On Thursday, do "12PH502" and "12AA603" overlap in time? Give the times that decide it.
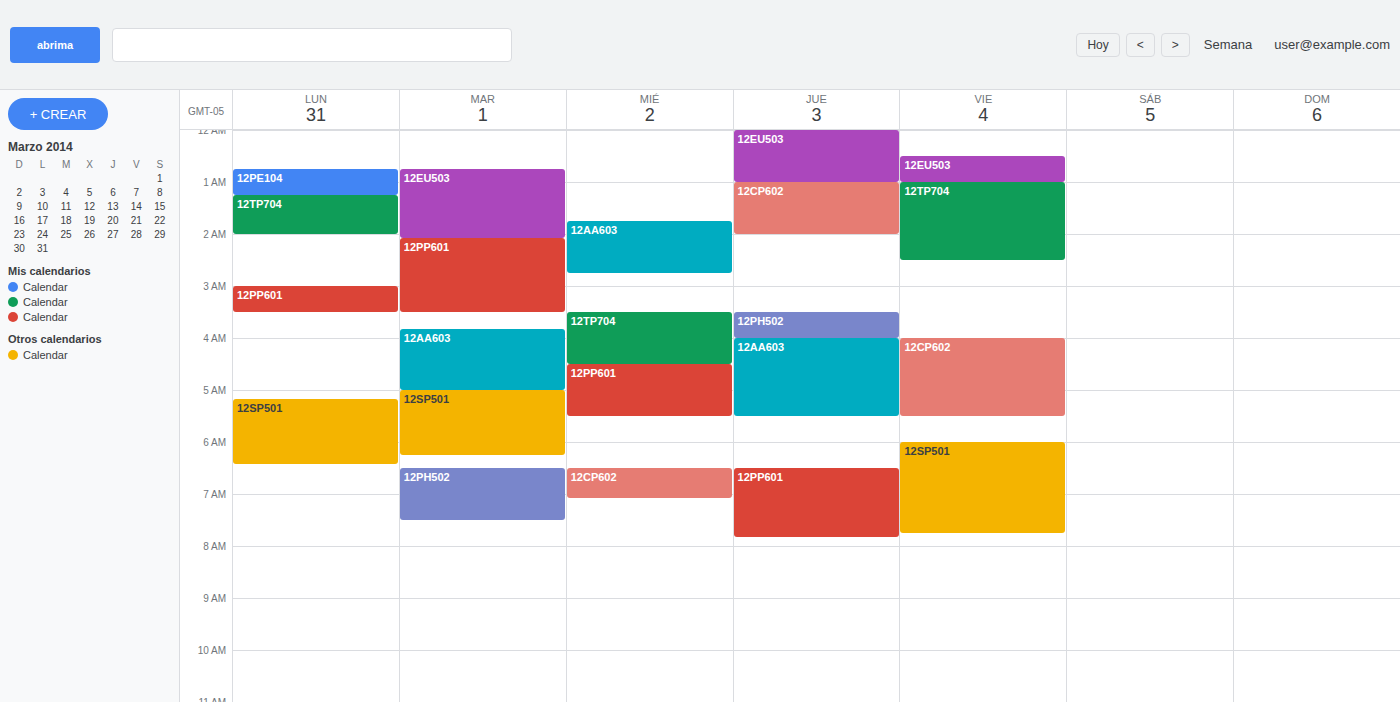
"12PH502" ends at 4:00 AM, exactly when "12AA603" starts -- they touch but do not overlap.